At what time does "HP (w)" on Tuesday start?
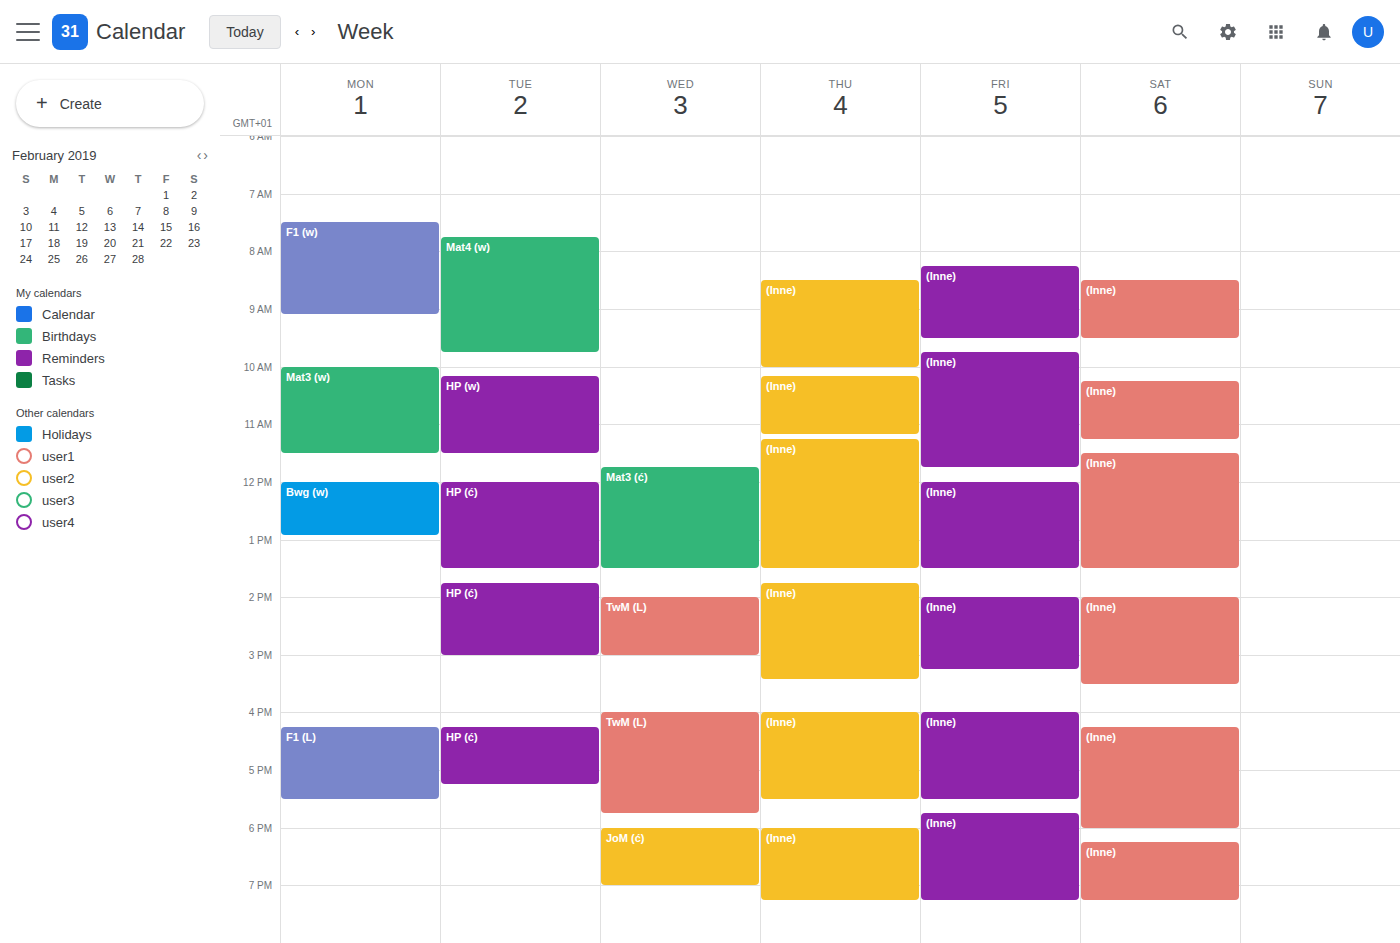
10:10 AM